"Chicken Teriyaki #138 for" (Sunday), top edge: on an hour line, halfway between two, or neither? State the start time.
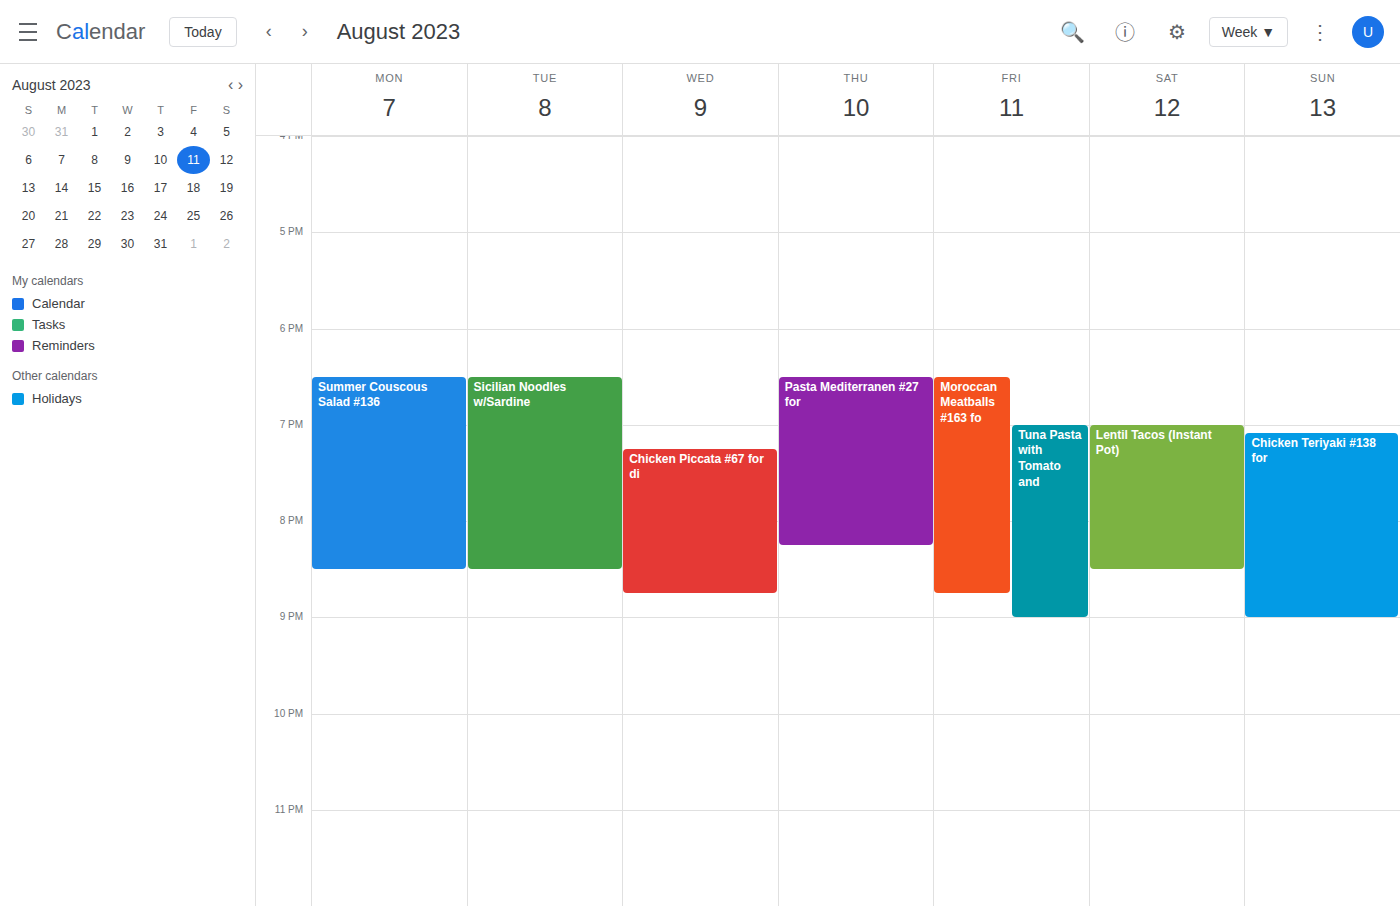
7:05 PM -- neither: 5 minutes below the 7 PM line and 55 minutes above the 8 PM line.